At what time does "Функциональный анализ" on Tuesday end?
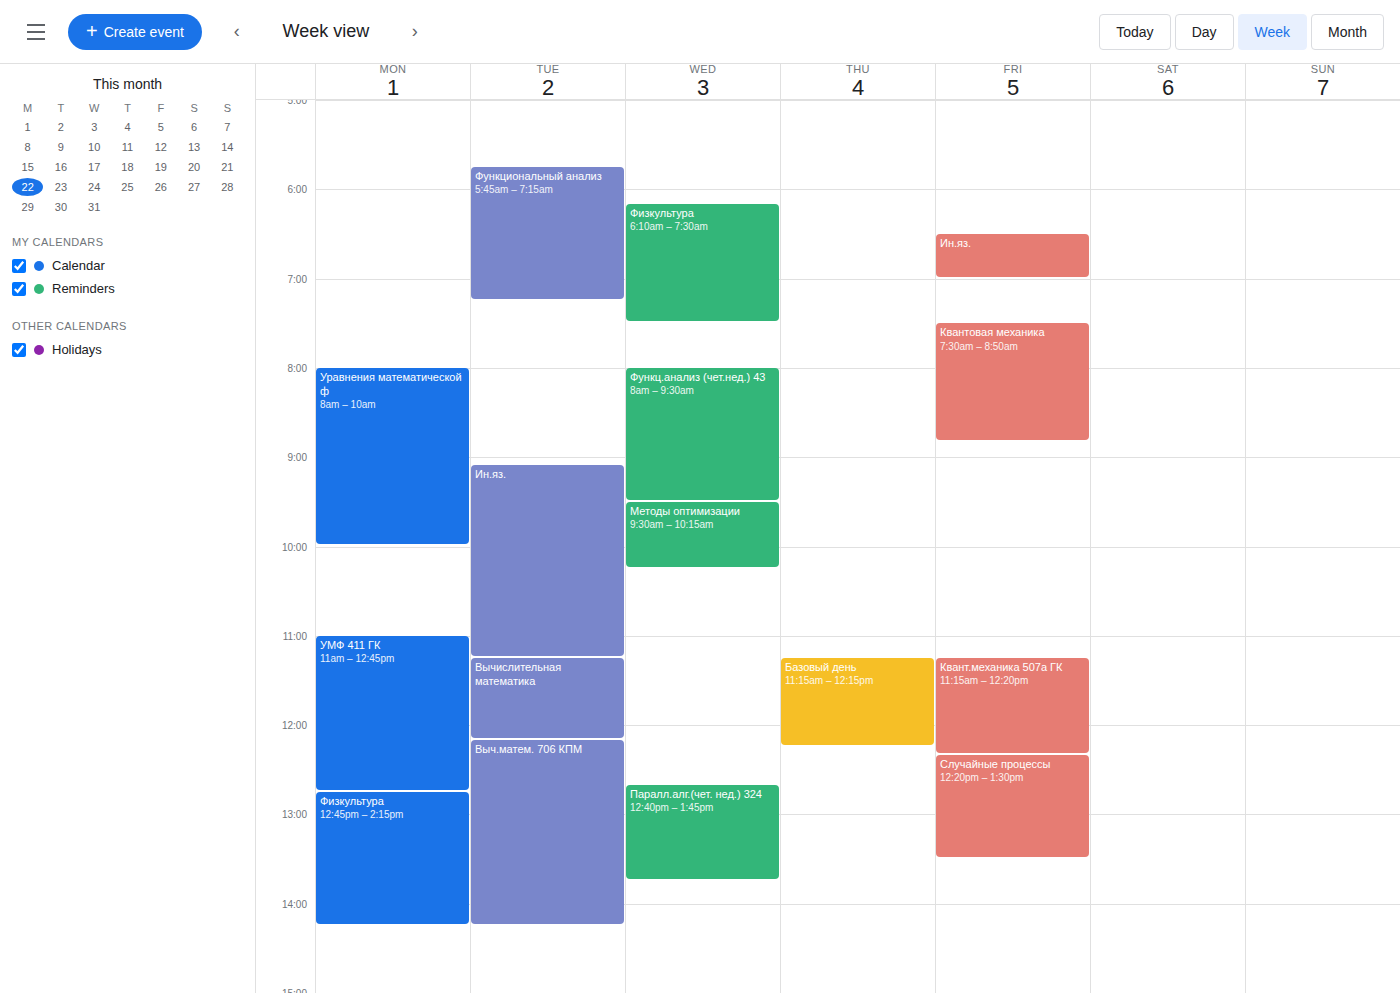
7:15 AM